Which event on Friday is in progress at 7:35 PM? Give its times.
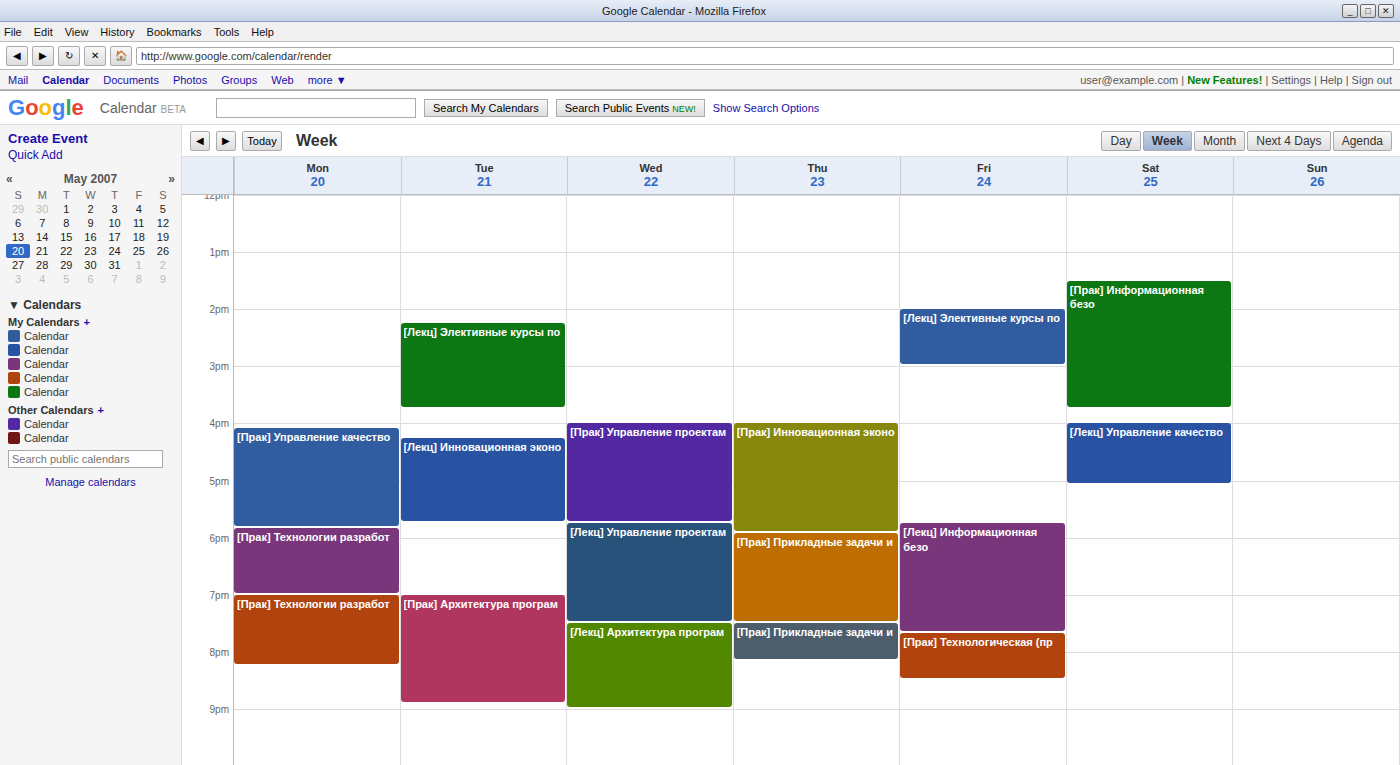
"[Лекц] Информационная безо", 5:45 PM to 7:40 PM